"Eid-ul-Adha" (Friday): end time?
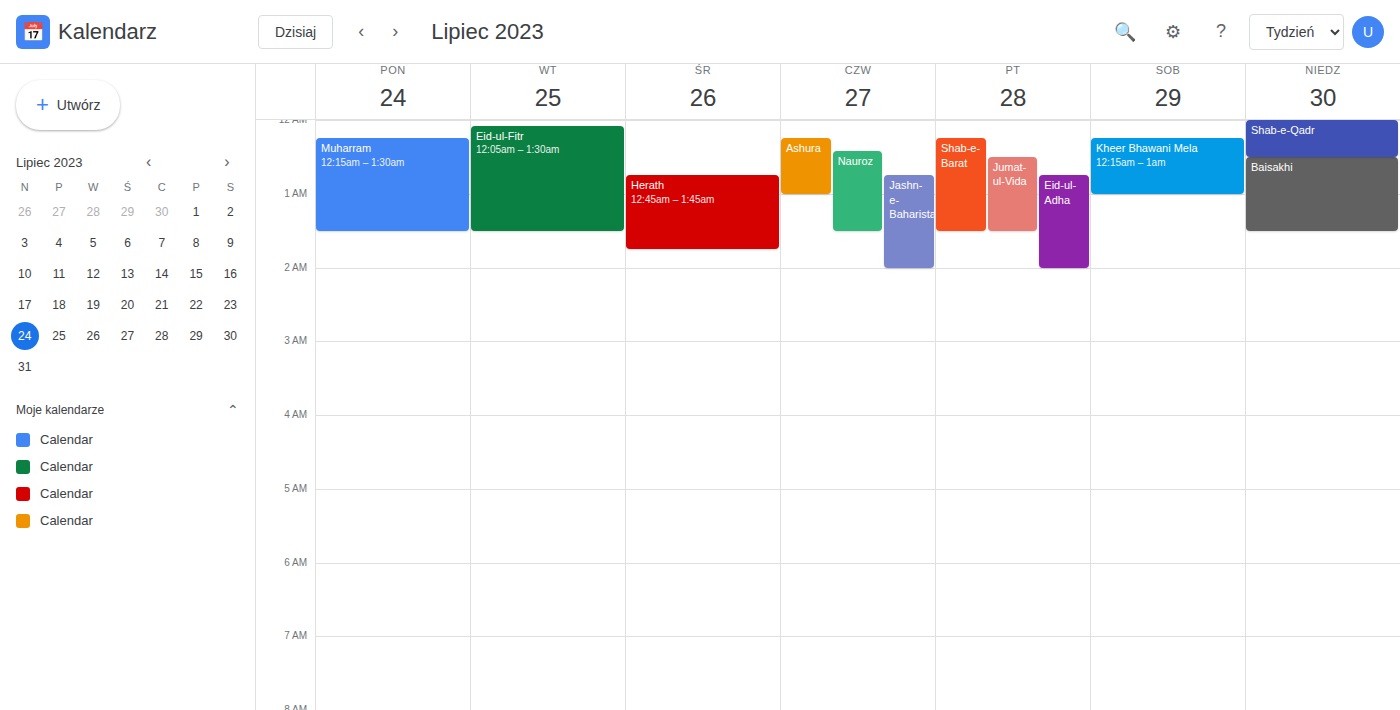
2:00 AM